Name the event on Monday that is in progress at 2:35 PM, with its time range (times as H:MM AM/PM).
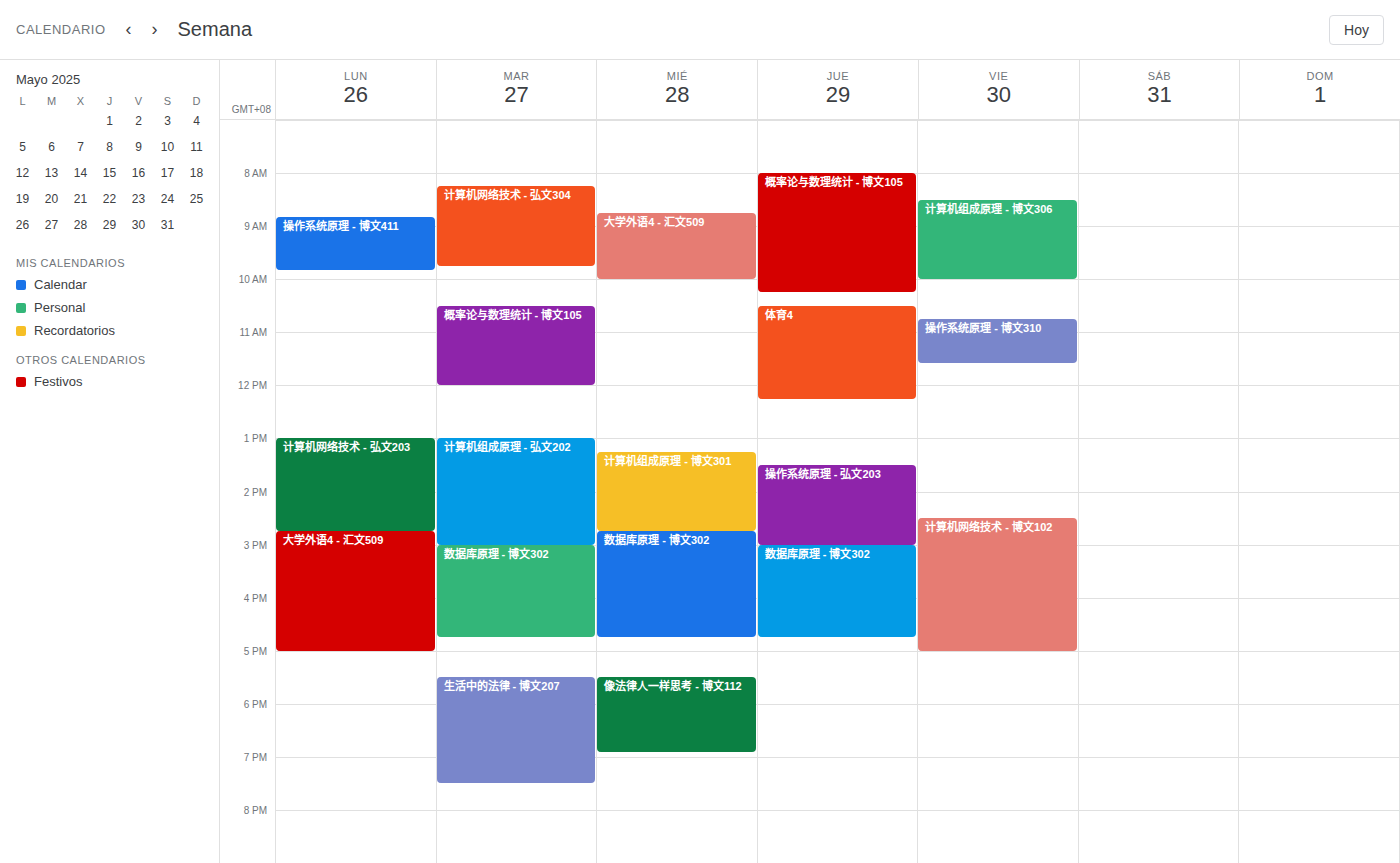
"计算机网络技术 - 弘文203", 1:00 PM to 2:45 PM